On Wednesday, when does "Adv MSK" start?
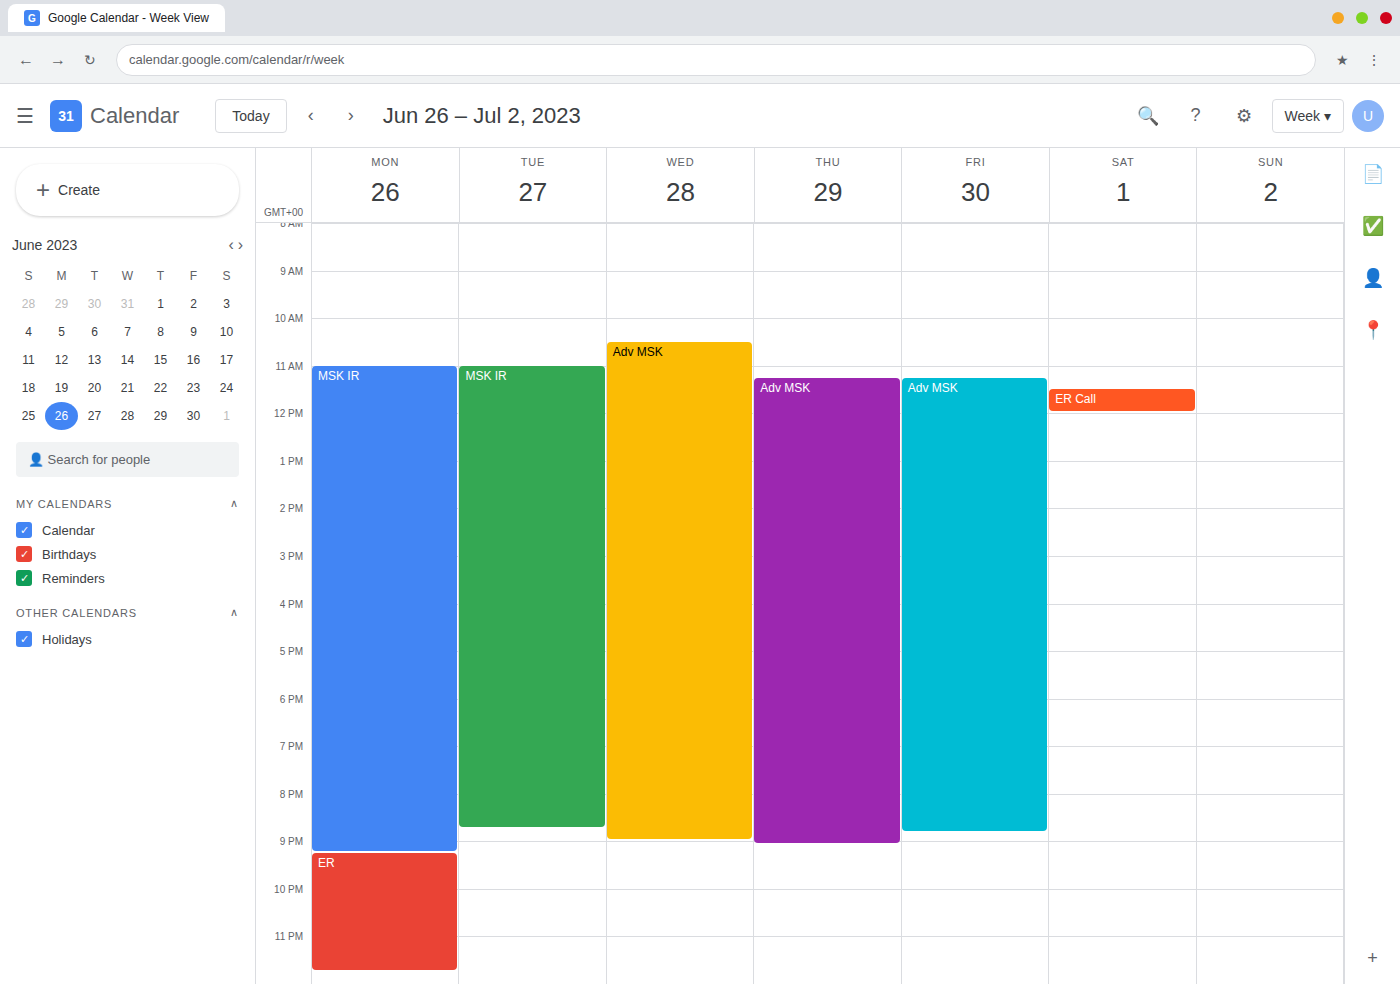
10:30 AM